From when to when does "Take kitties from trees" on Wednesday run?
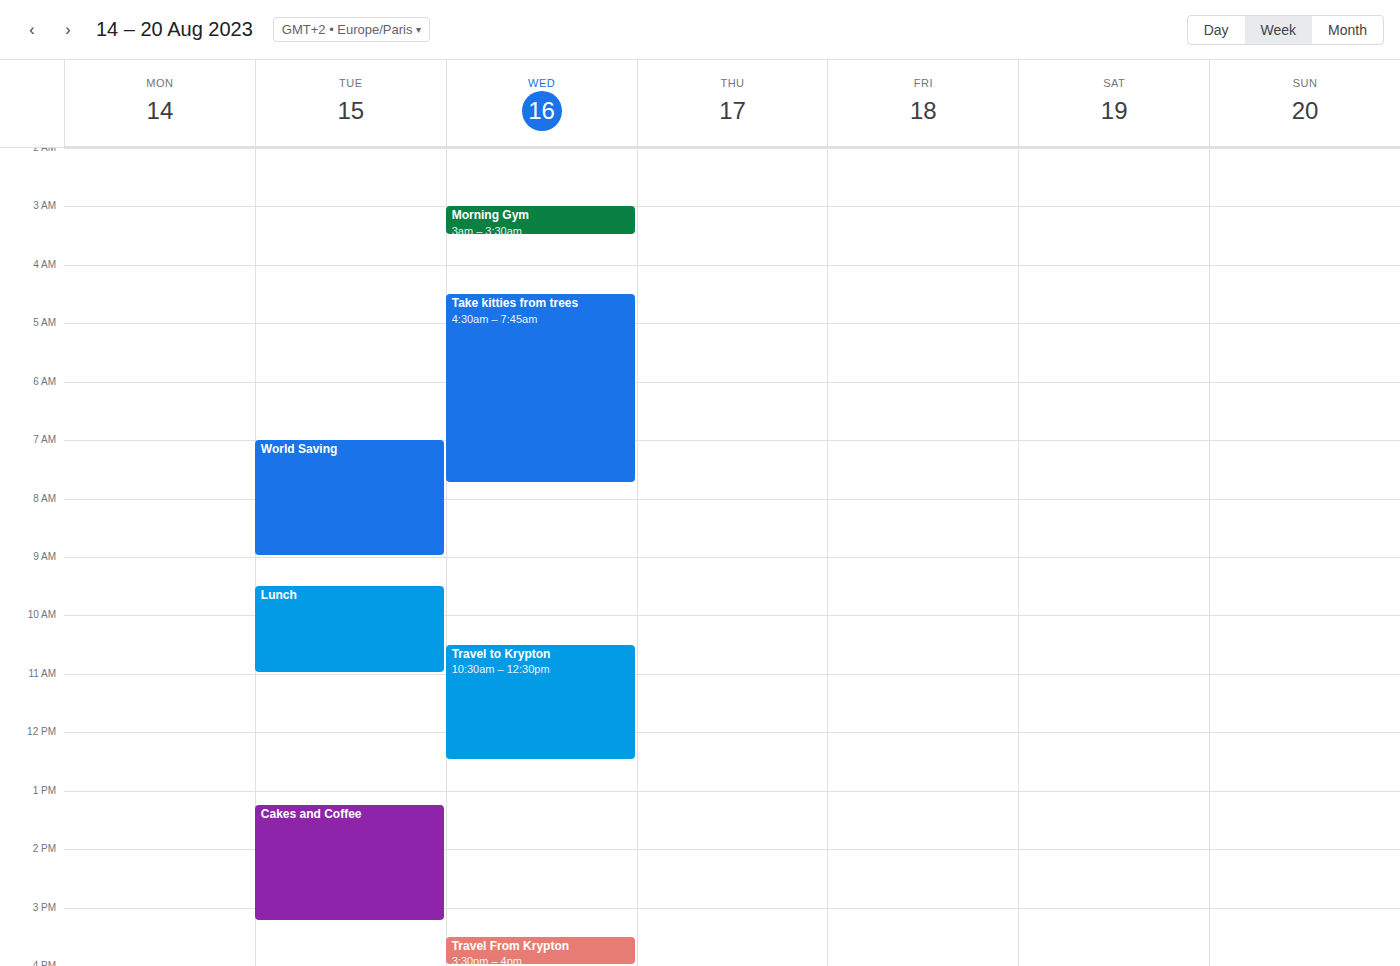
4:30 AM to 7:45 AM